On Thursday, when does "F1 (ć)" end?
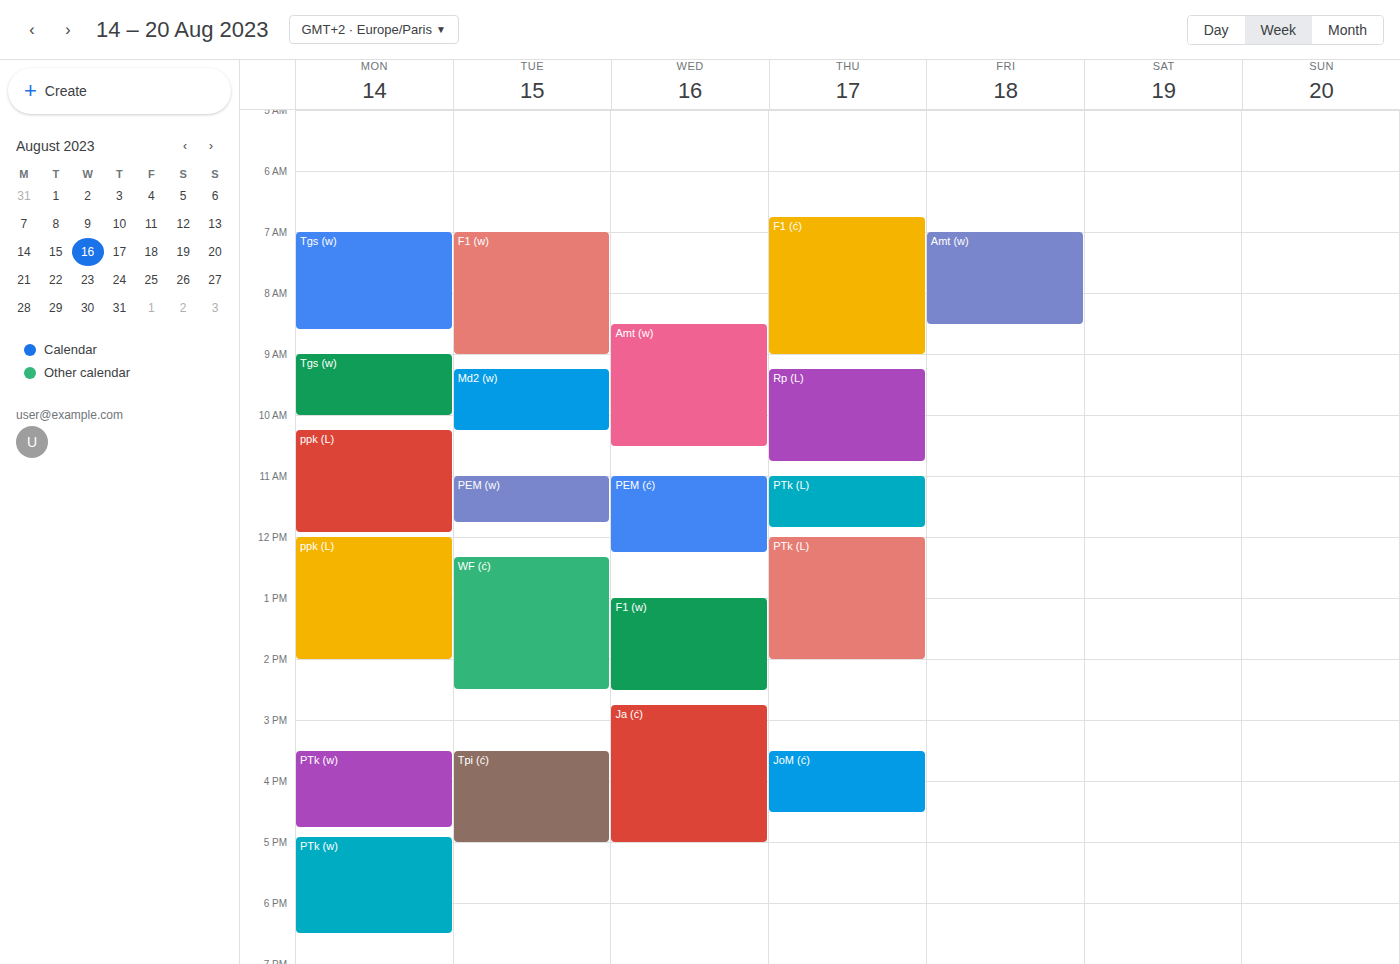
9:00 AM